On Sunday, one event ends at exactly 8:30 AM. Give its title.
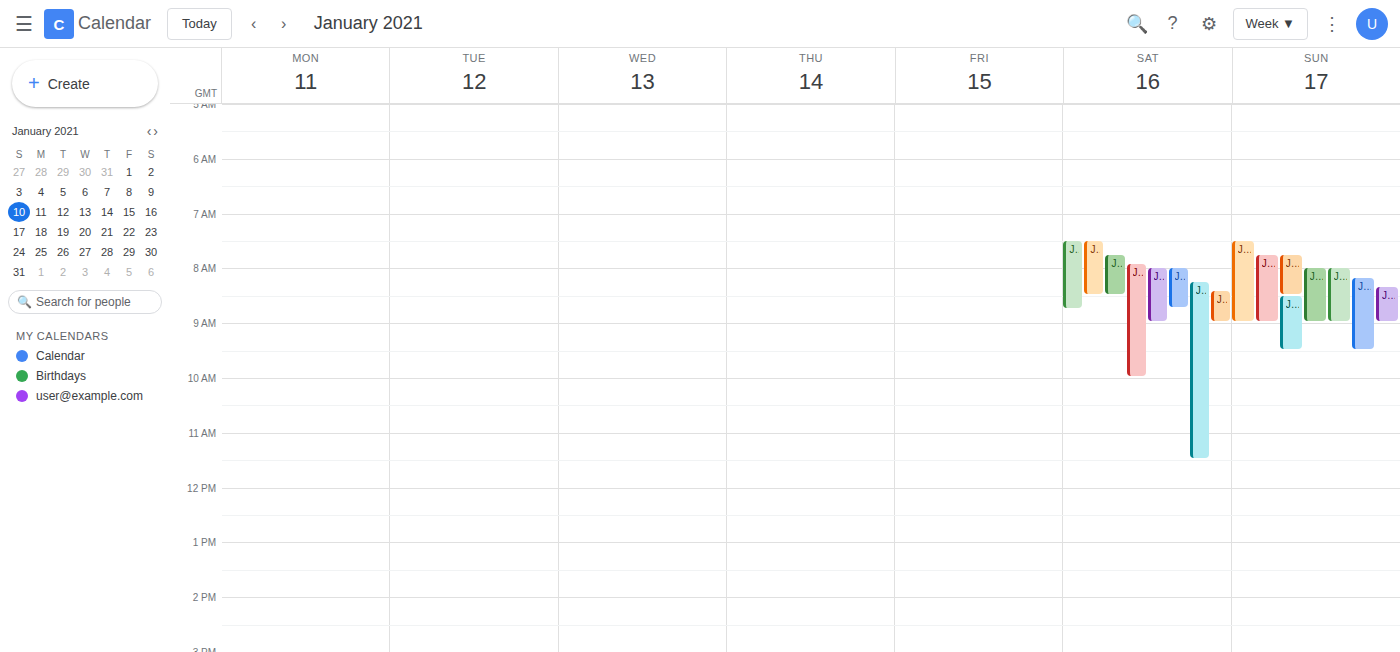
"JAPAN STAGE1: 愛知"